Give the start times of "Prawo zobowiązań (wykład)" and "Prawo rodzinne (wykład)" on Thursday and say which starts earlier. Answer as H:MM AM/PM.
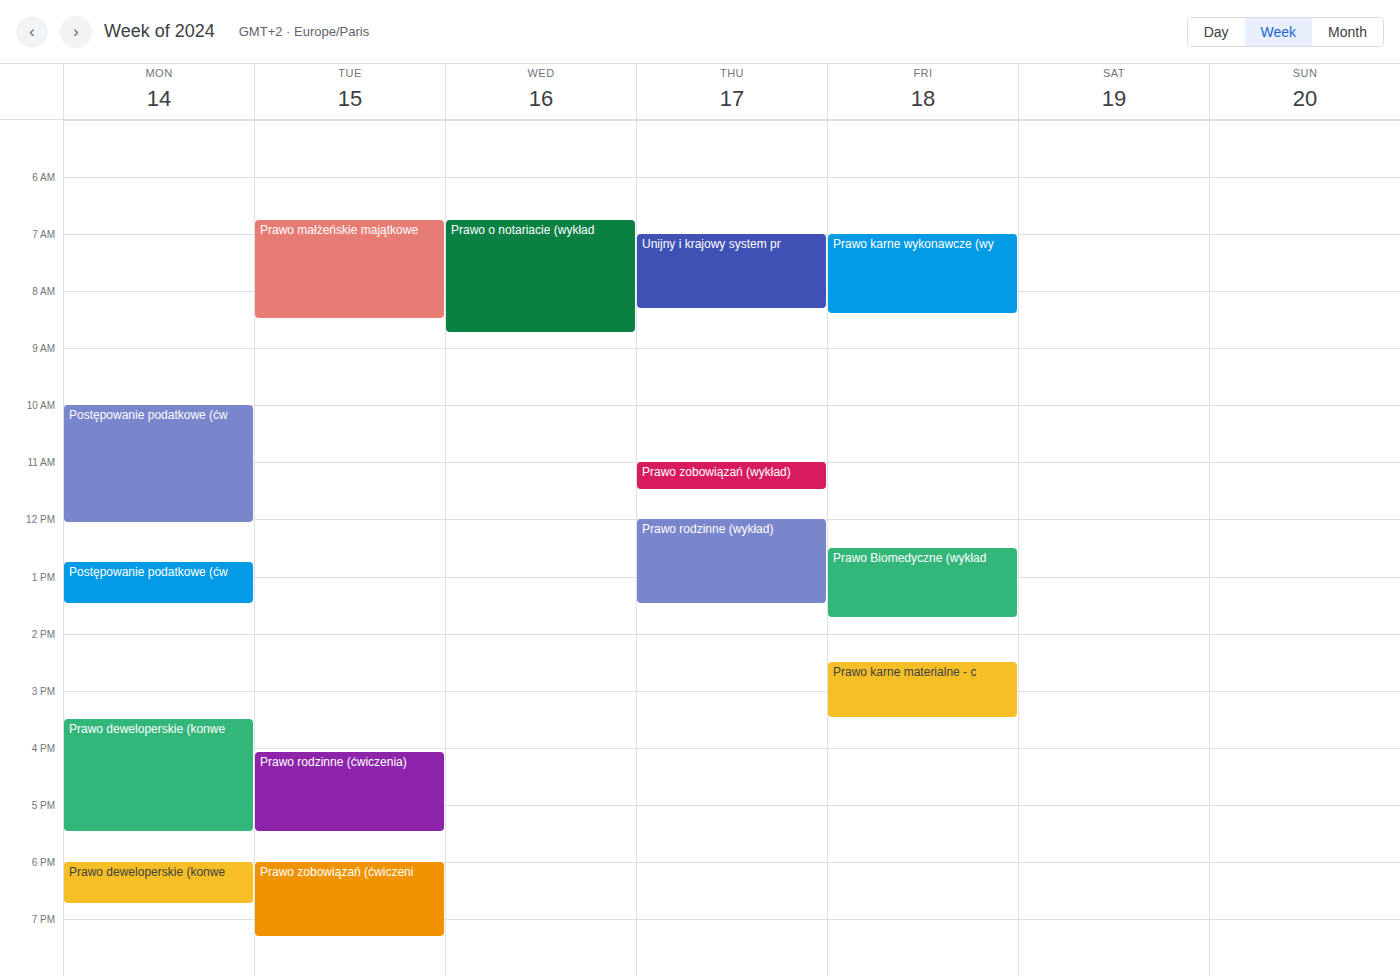
"Prawo zobowiązań (wykład)" 11:00 AM; "Prawo rodzinne (wykład)" 12:00 PM.